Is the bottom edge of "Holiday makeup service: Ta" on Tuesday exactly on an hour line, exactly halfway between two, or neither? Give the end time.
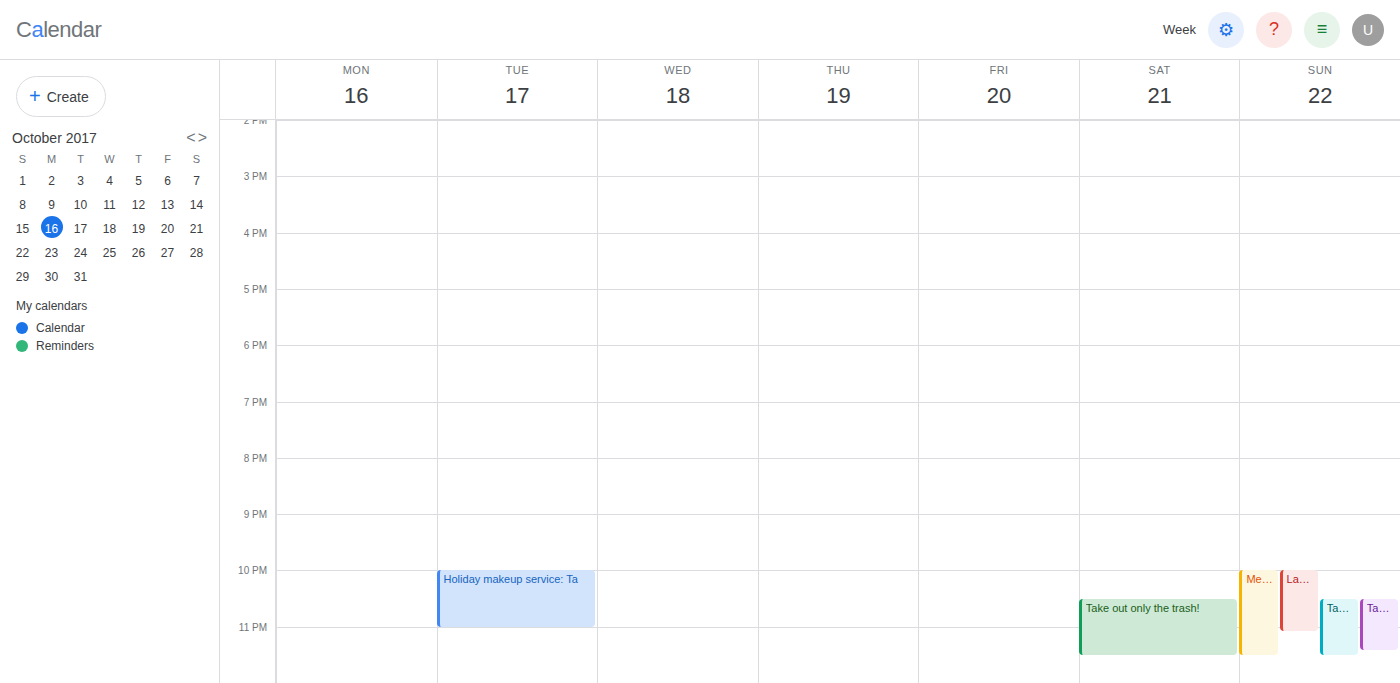
11:00 PM -- exactly on the 11 PM line.